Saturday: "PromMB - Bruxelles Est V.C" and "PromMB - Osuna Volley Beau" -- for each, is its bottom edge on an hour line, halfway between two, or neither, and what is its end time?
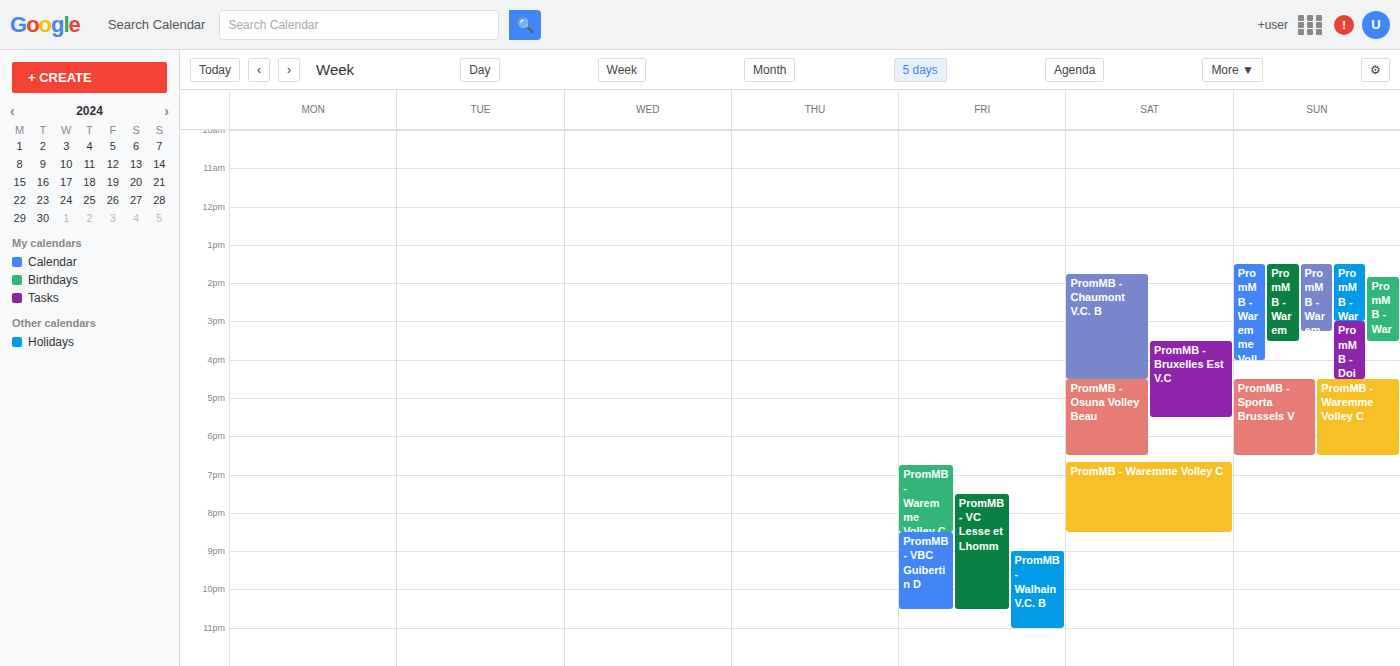
"PromMB - Bruxelles Est V.C": 5:30 PM, halfway between the 5 PM and 6 PM lines. "PromMB - Osuna Volley Beau": 6:30 PM, halfway between the 6 PM and 7 PM lines.